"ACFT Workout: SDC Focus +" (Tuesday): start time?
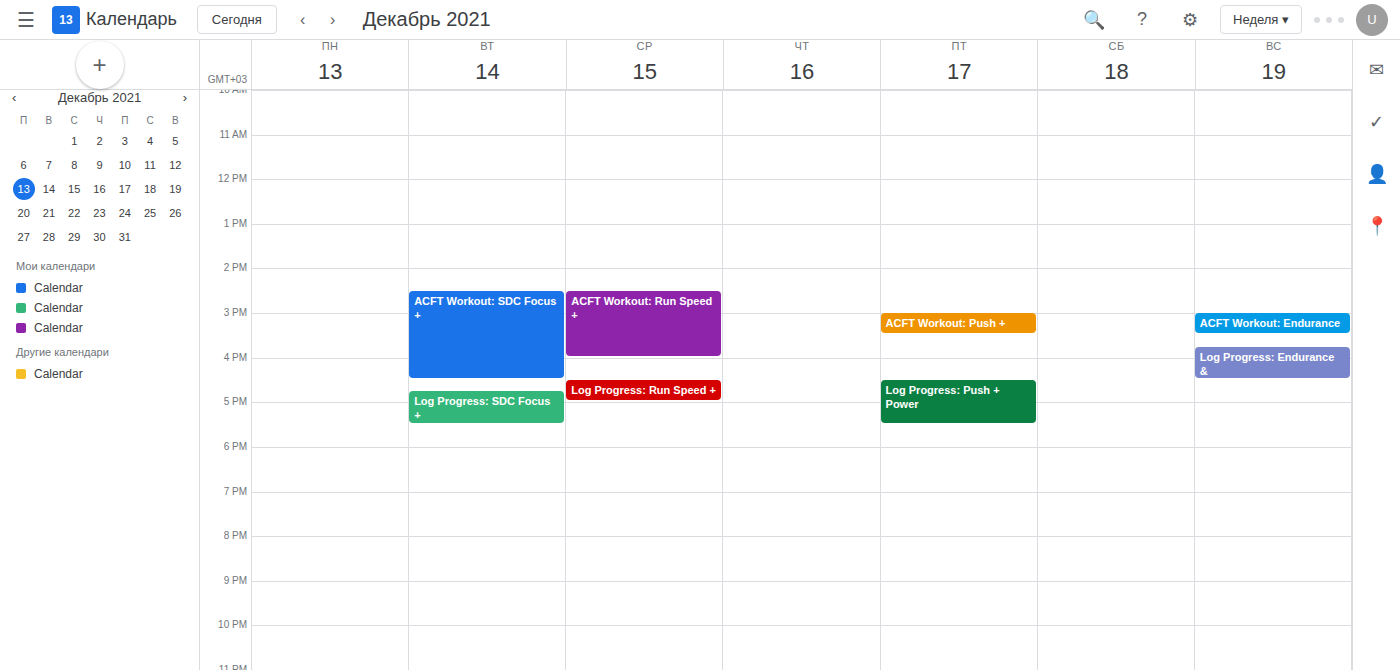
2:30 PM